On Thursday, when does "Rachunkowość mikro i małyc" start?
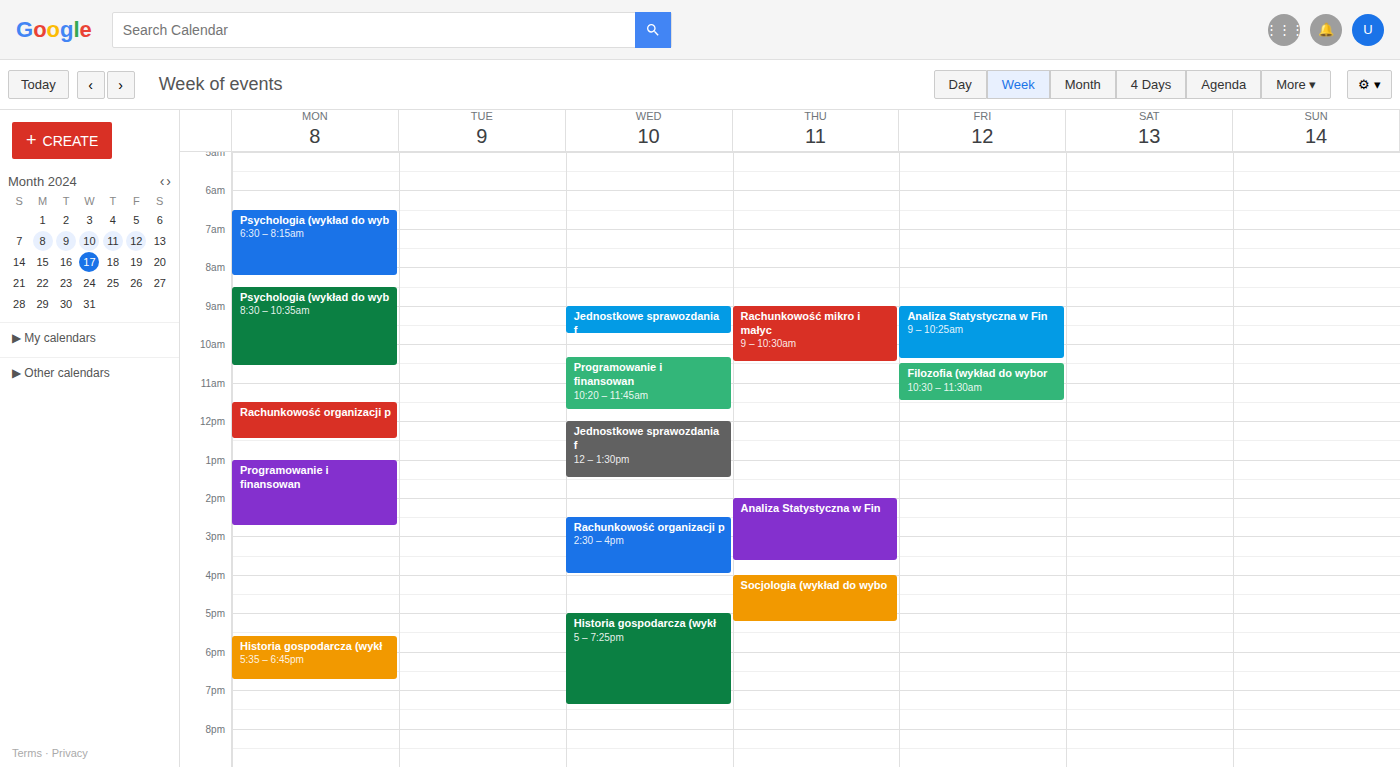
09:00